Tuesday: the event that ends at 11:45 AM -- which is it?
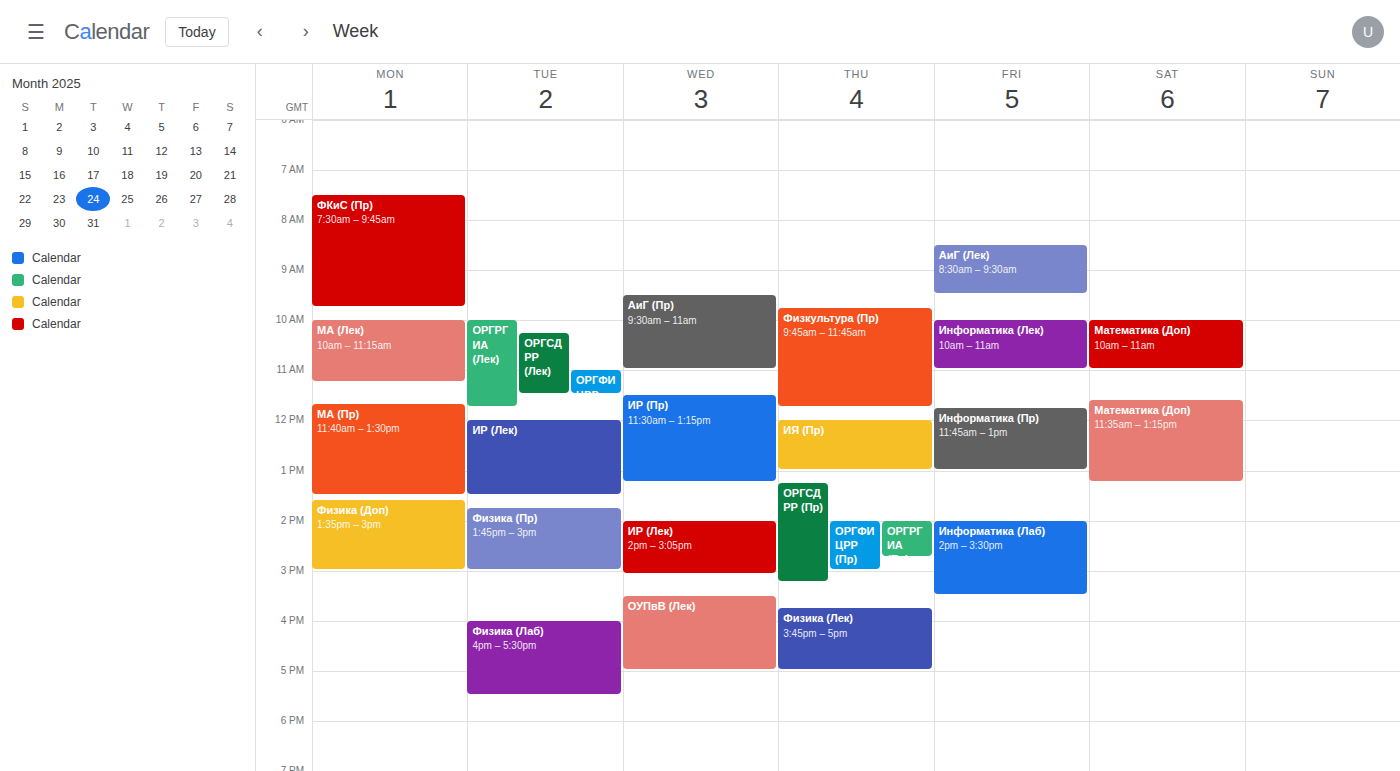
"ОРГРГИА (Лек)"